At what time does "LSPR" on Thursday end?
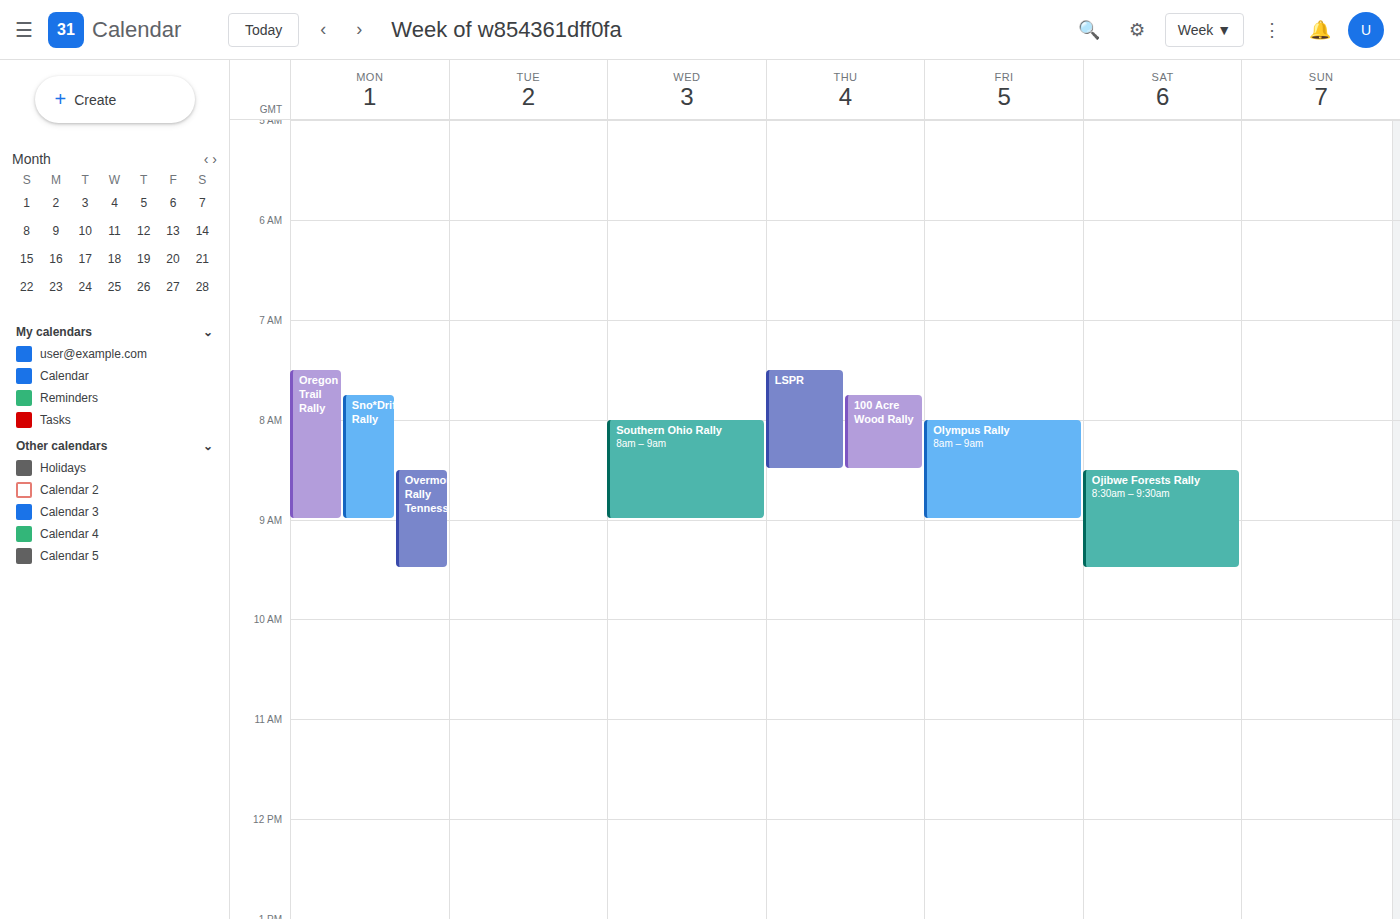
8:30 AM